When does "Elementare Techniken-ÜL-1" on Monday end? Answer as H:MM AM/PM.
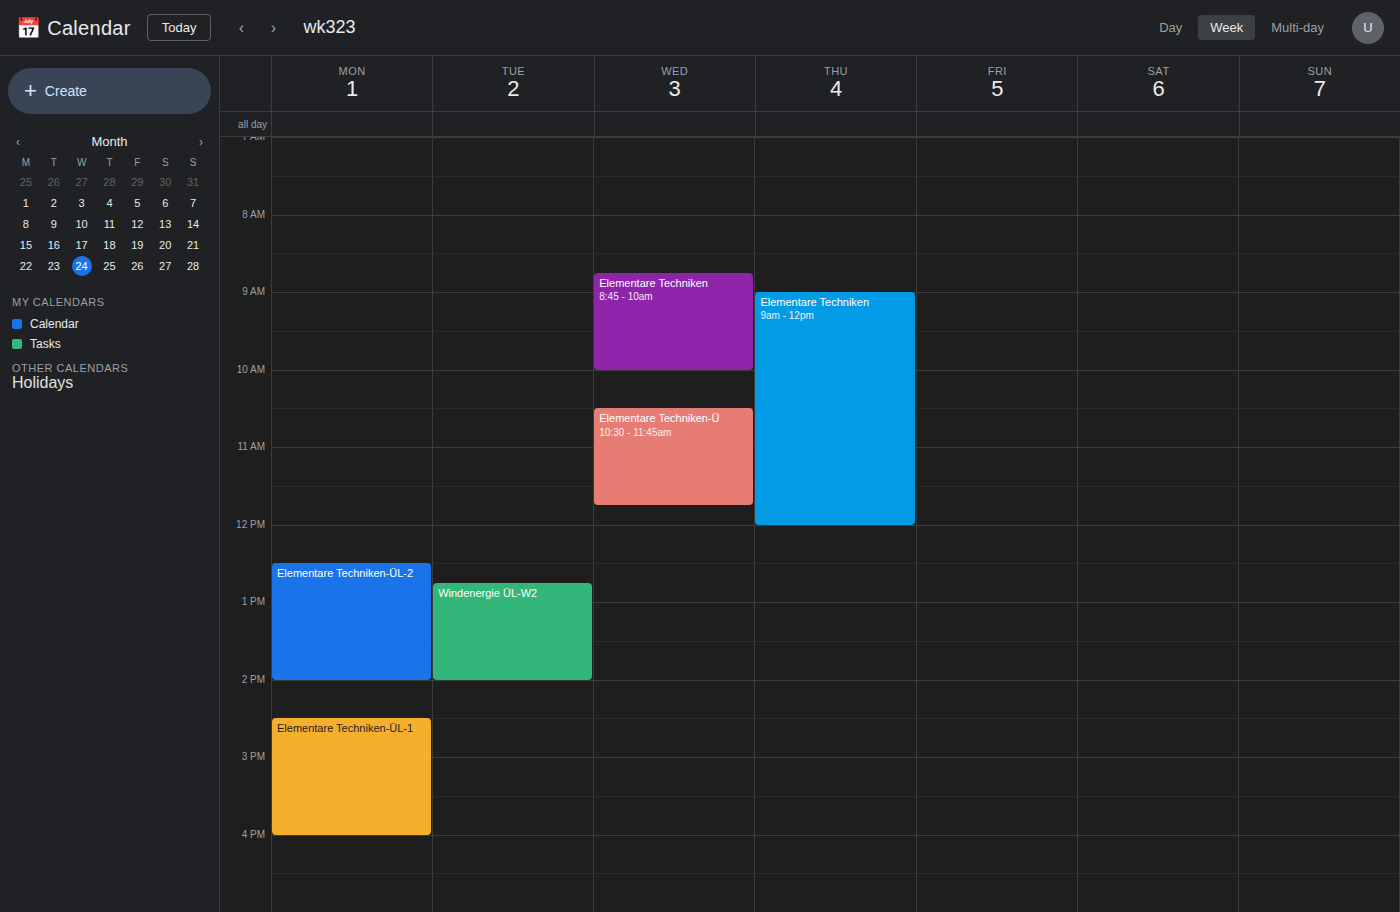
4:00 PM